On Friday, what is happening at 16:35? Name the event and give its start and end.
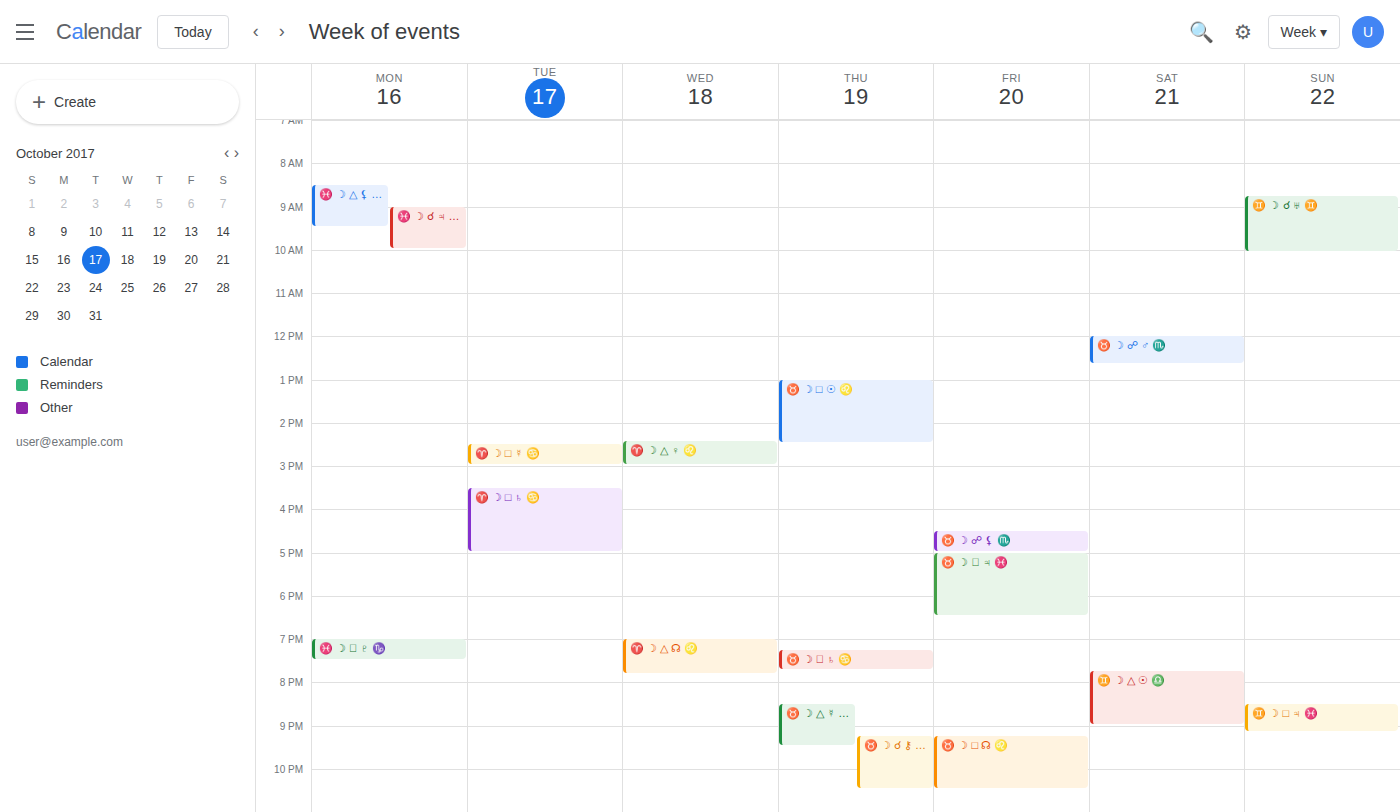
"♉️ ☽ ☍ ⚸ ♏️", 16:30 to 17:00